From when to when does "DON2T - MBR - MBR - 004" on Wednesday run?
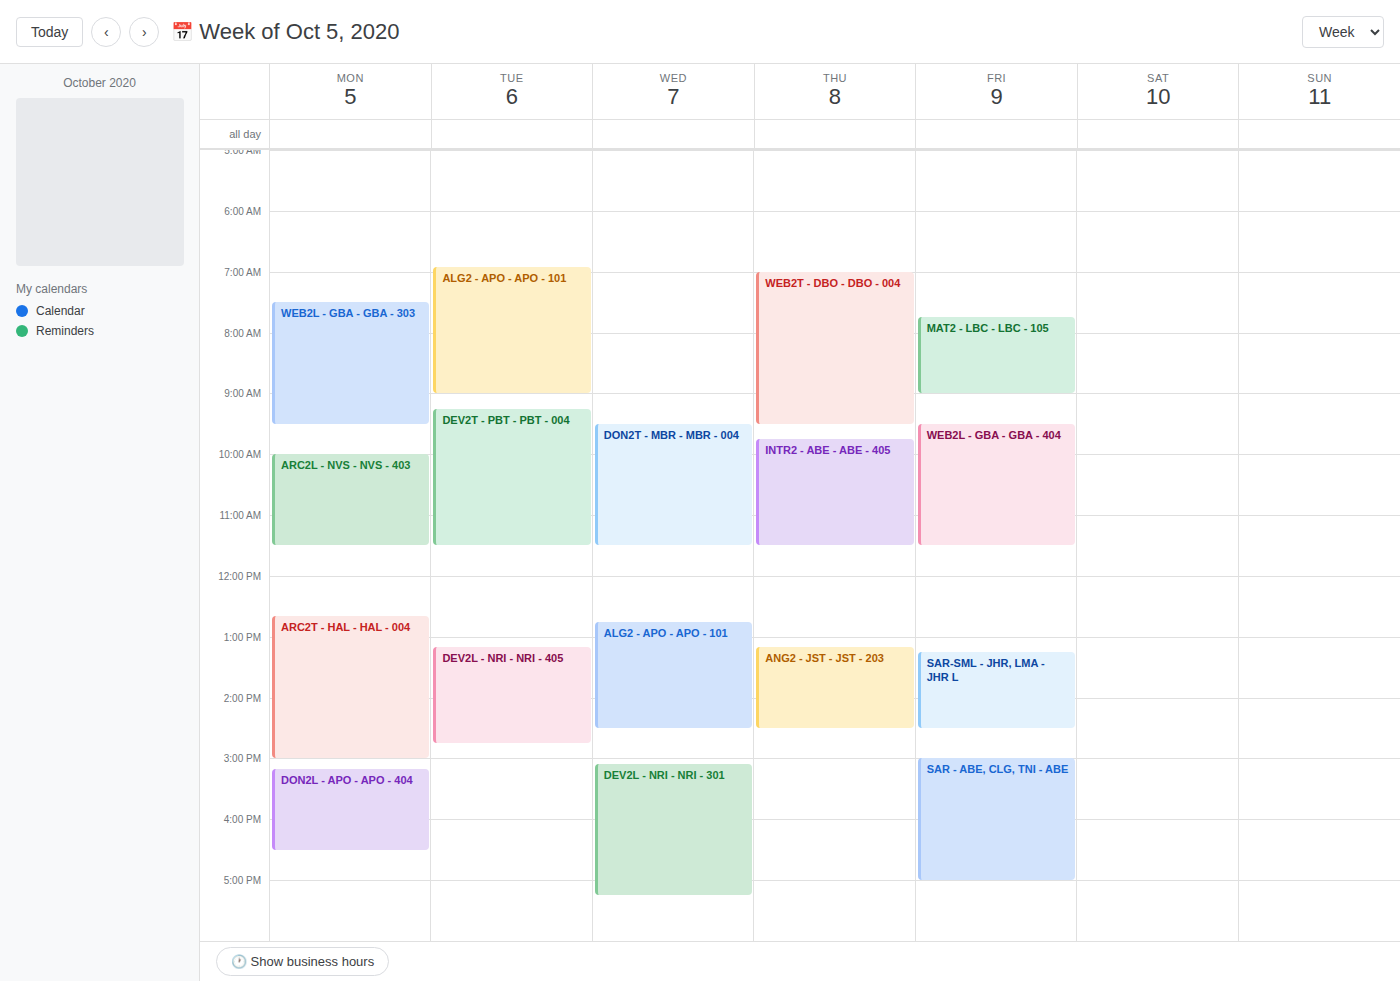
09:30 to 11:30